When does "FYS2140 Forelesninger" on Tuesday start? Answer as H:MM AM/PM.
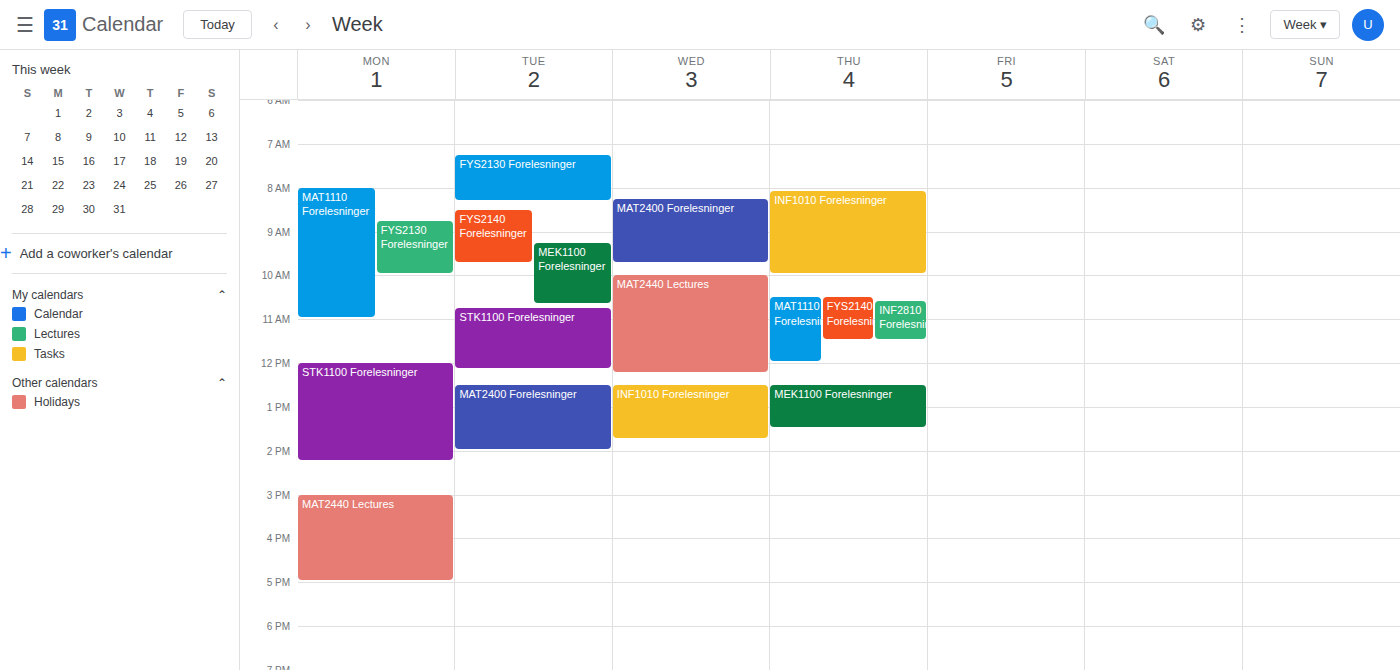
8:30 AM